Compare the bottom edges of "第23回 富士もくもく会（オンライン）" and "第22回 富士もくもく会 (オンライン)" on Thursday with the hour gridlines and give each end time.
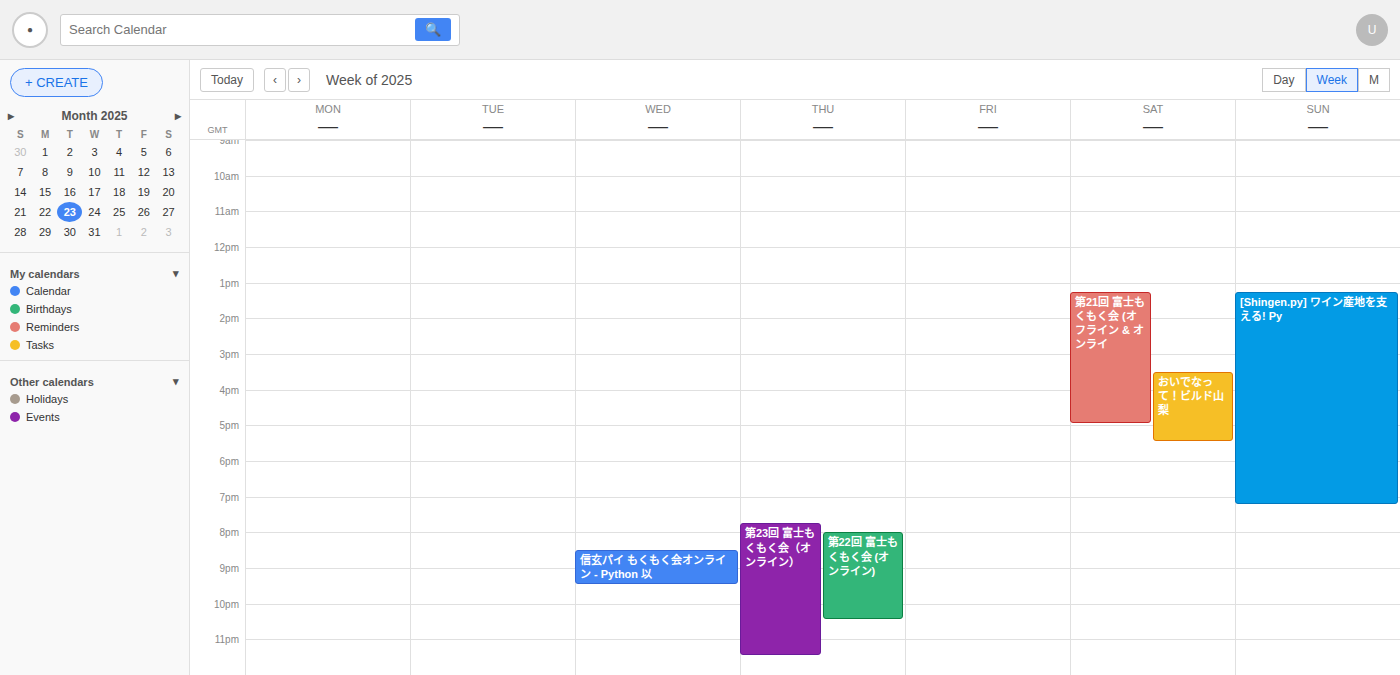
"第23回 富士もくもく会（オンライン）": 23:30, halfway between the 23:00 and 24:00 lines. "第22回 富士もくもく会 (オンライン)": 22:30, halfway between the 22:00 and 23:00 lines.